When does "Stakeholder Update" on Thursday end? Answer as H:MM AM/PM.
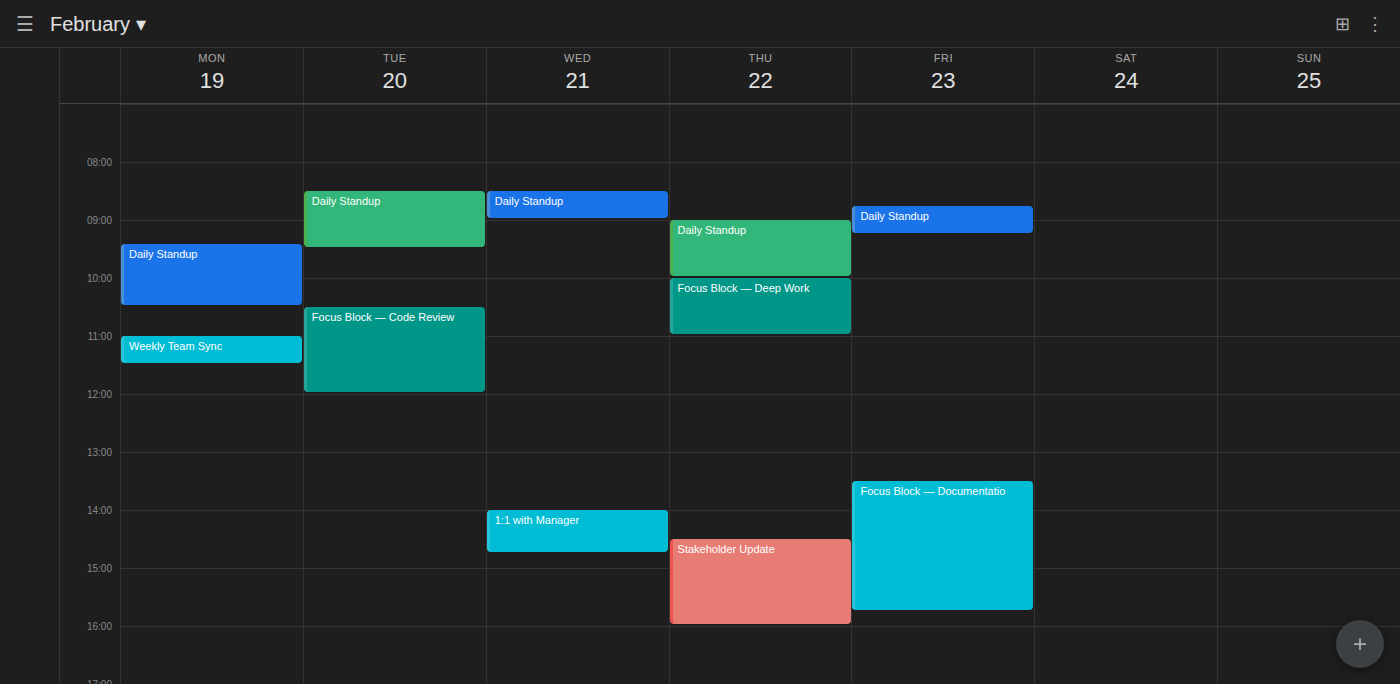
4:00 PM